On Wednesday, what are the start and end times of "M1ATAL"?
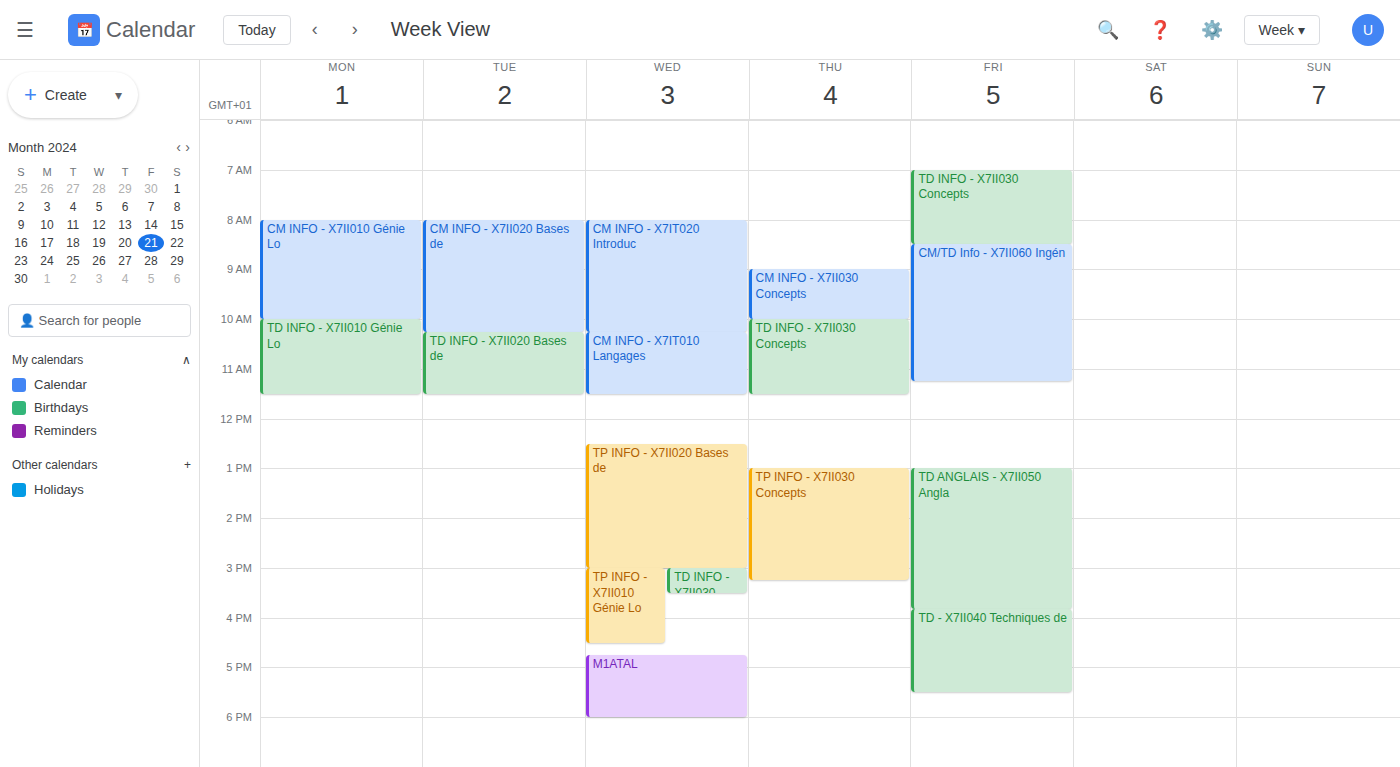
16:45 to 18:00